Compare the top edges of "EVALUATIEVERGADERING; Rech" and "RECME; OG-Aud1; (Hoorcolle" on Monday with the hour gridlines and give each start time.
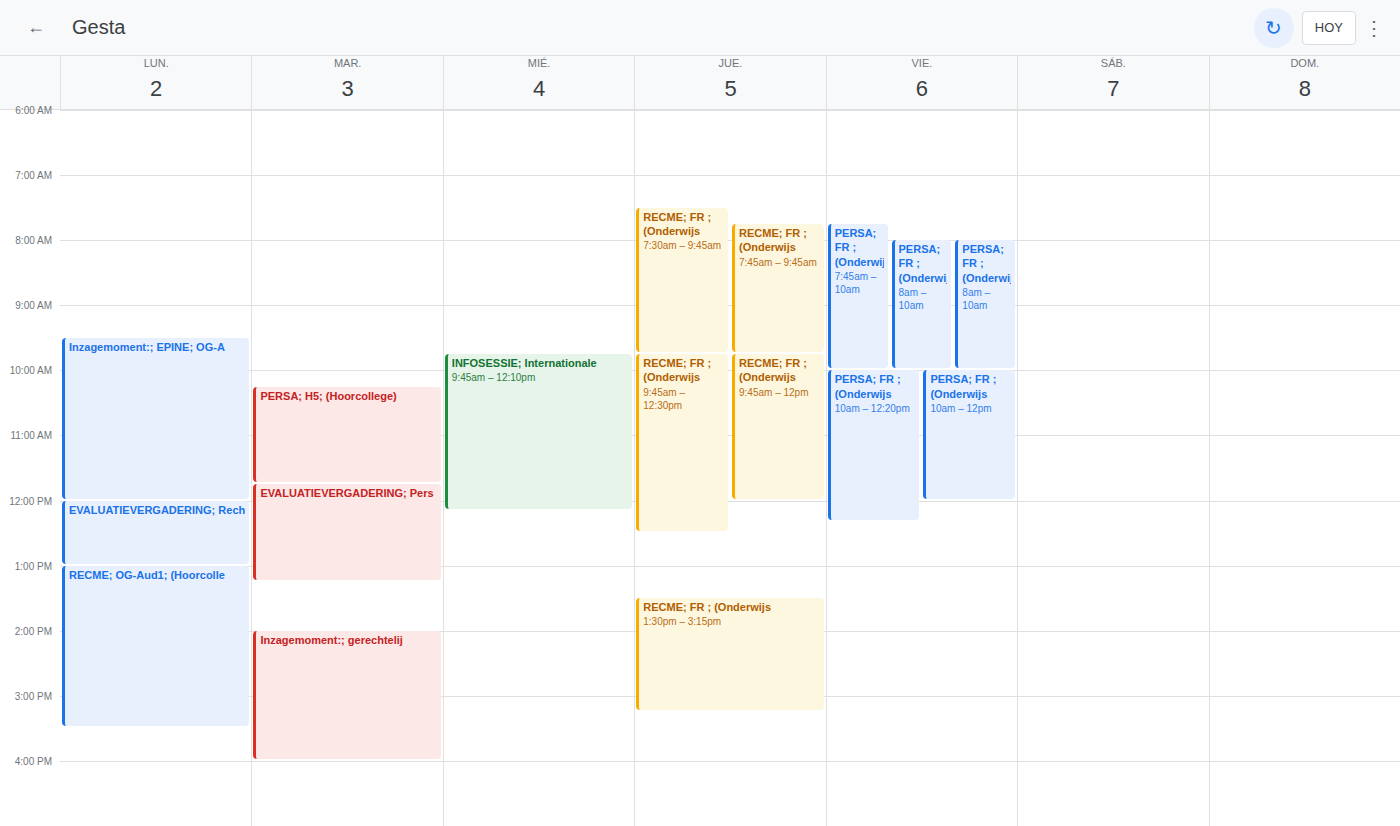
"EVALUATIEVERGADERING; Rech": 12:00 PM, exactly on the 12 PM line. "RECME; OG-Aud1; (Hoorcolle": 1:00 PM, exactly on the 1 PM line.